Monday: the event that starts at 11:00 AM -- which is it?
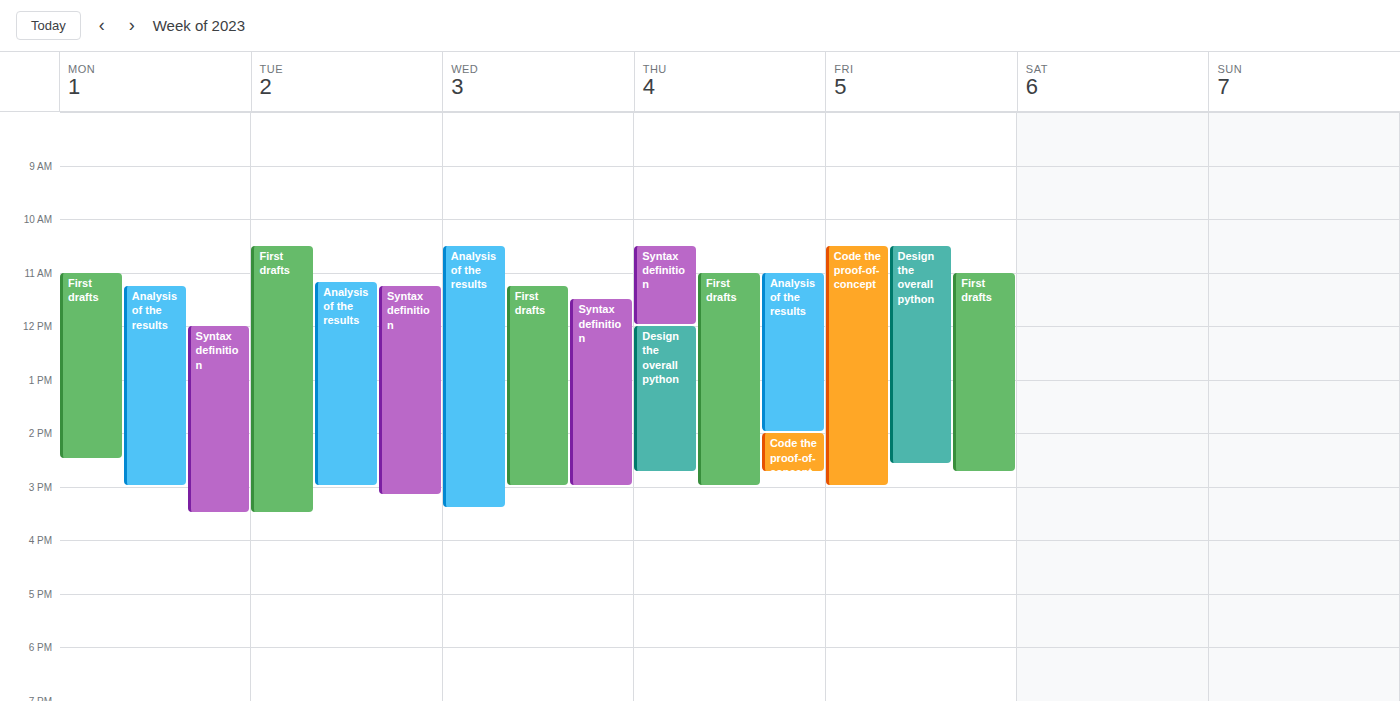
"First drafts"